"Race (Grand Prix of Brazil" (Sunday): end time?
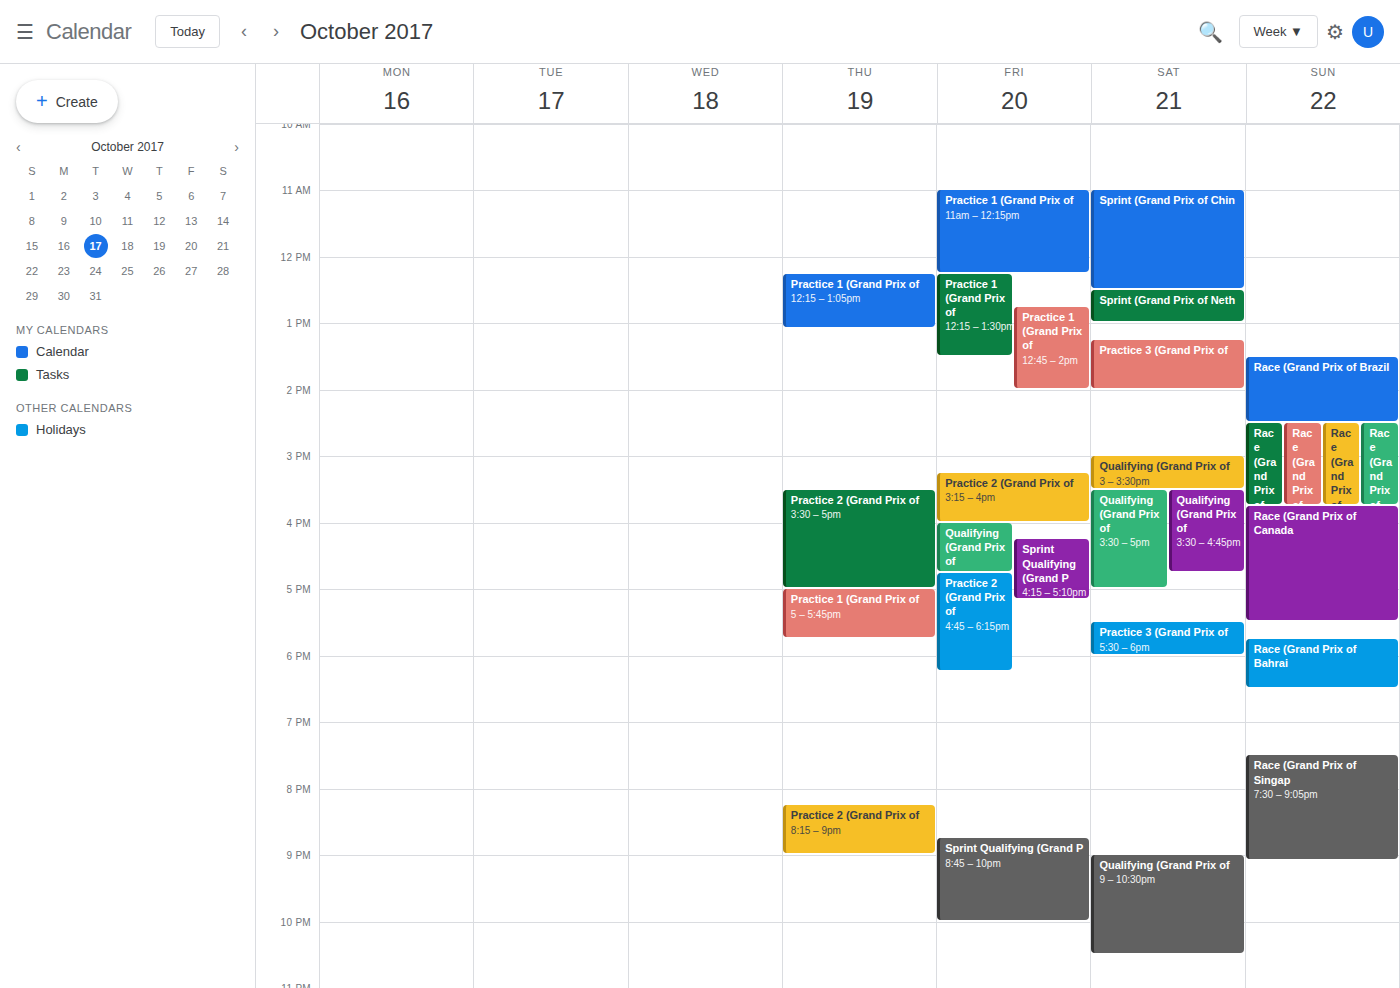
2:30 PM